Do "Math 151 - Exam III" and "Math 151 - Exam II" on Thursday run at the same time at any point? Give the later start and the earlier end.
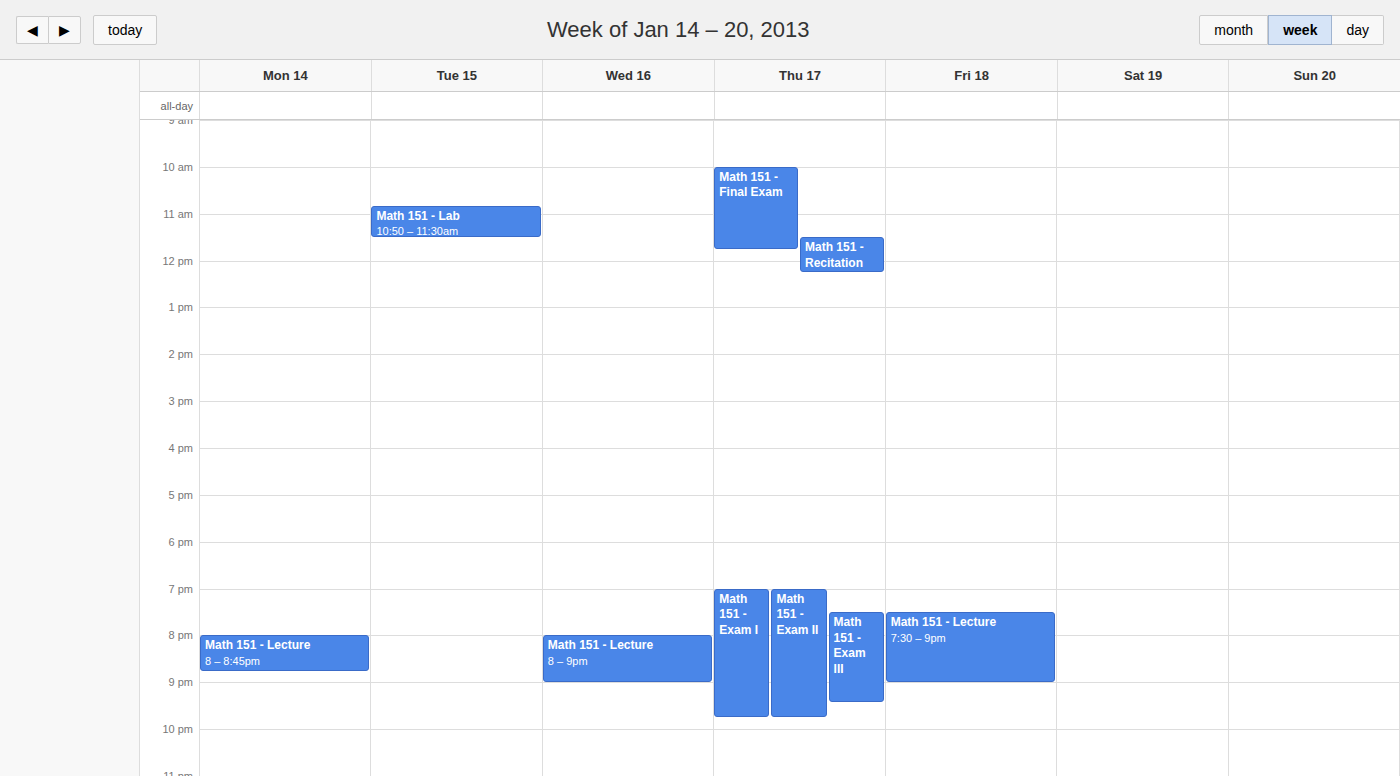
"Math 151 - Exam III" runs 7:30 PM to 9:25 PM, inside "Math 151 - Exam II" -- they overlap.